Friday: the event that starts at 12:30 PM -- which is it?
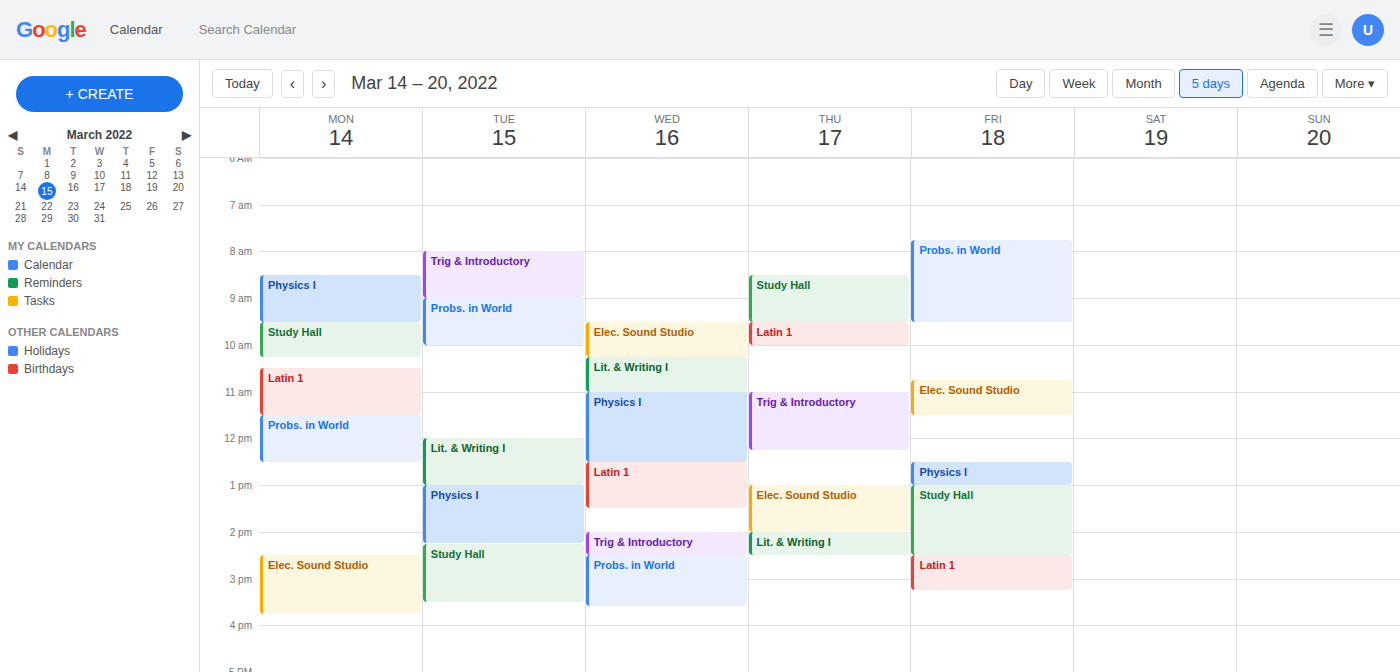
"Physics I"